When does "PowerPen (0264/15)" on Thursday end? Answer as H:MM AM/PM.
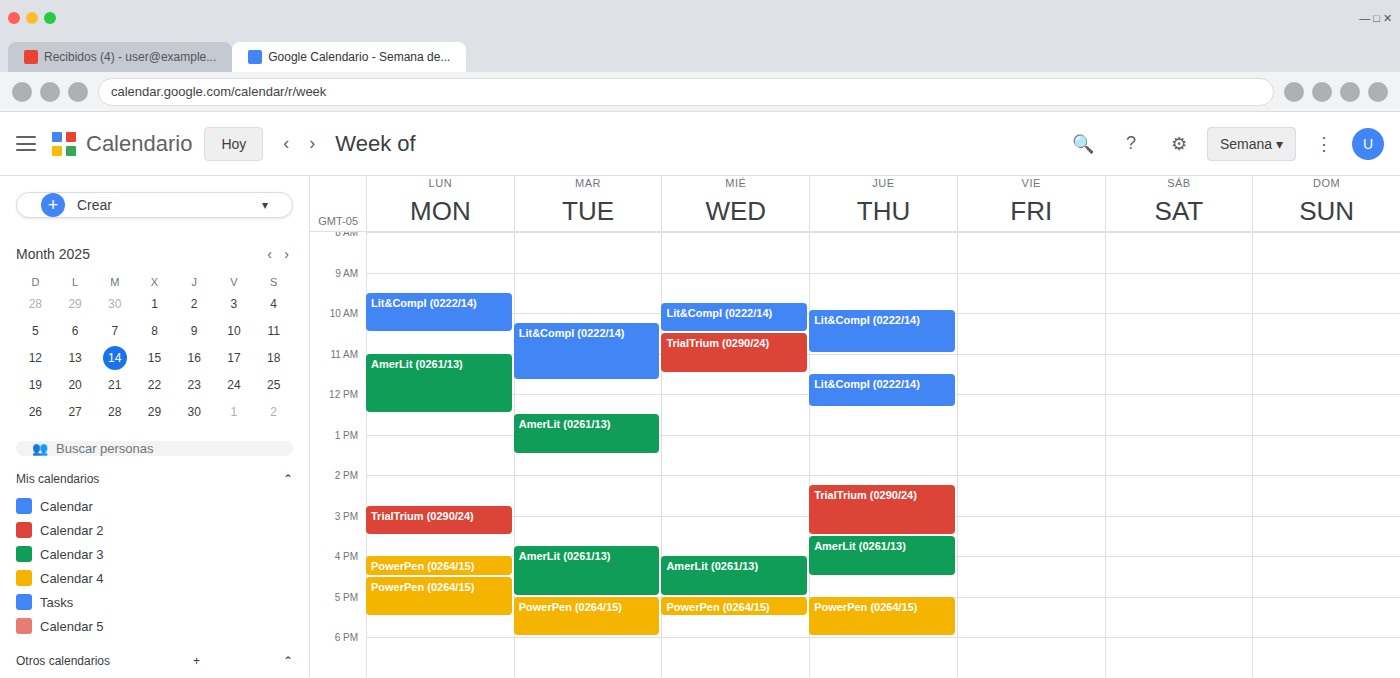
6:00 PM